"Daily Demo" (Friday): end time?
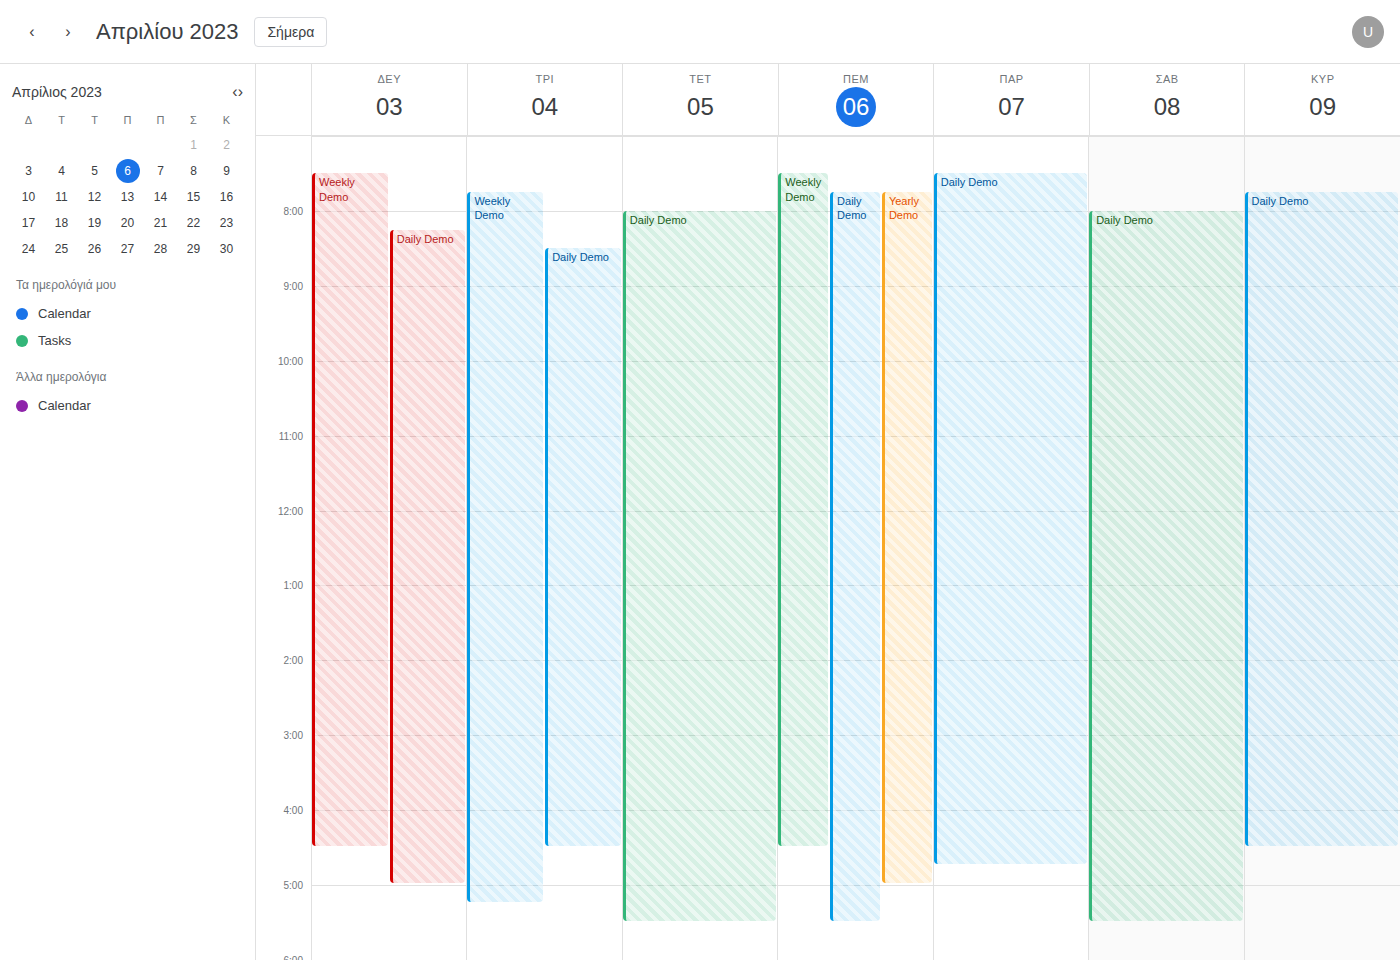
4:45 PM